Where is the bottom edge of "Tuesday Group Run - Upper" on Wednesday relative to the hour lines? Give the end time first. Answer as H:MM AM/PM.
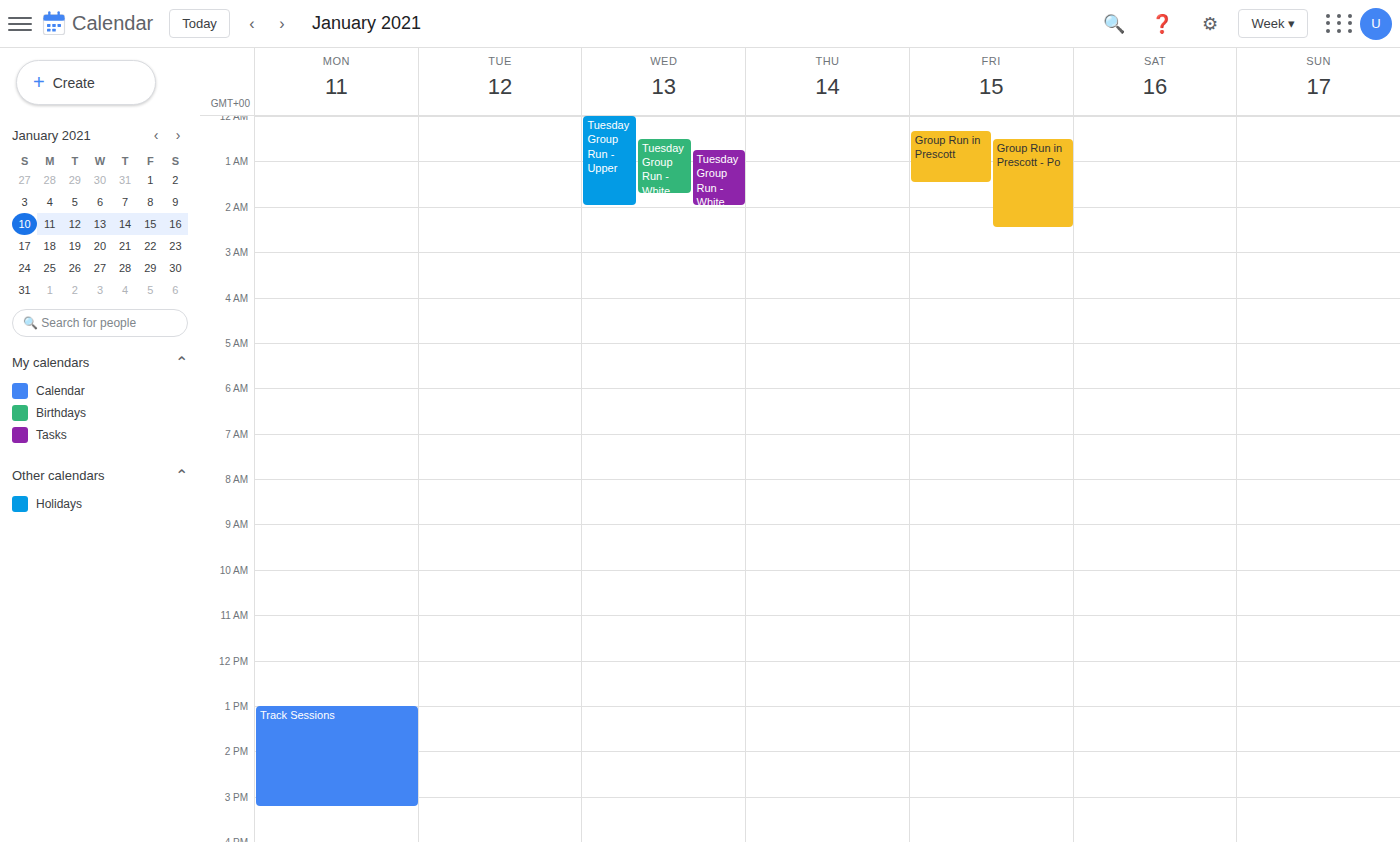
2:00 AM -- exactly on the 2 AM line.